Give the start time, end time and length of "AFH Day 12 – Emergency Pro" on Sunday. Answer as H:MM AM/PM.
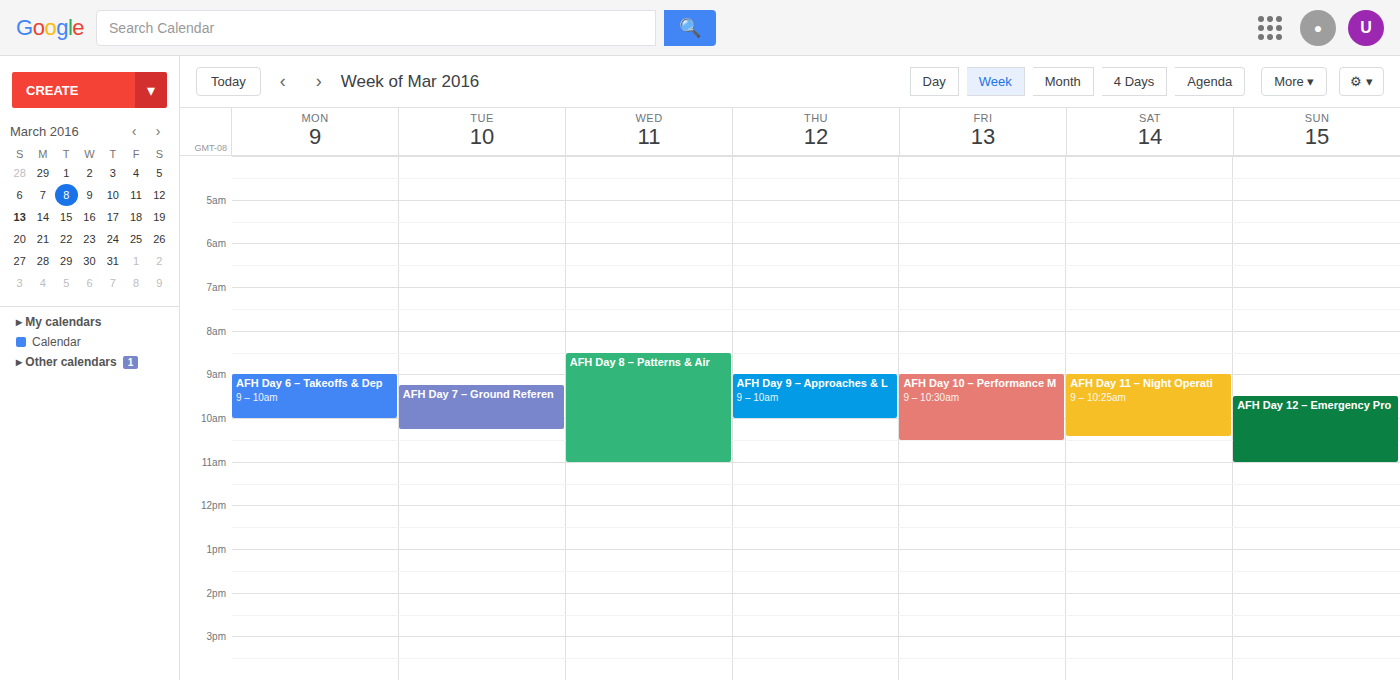
9:30 AM to 11:00 AM, 1 hour 30 minutes